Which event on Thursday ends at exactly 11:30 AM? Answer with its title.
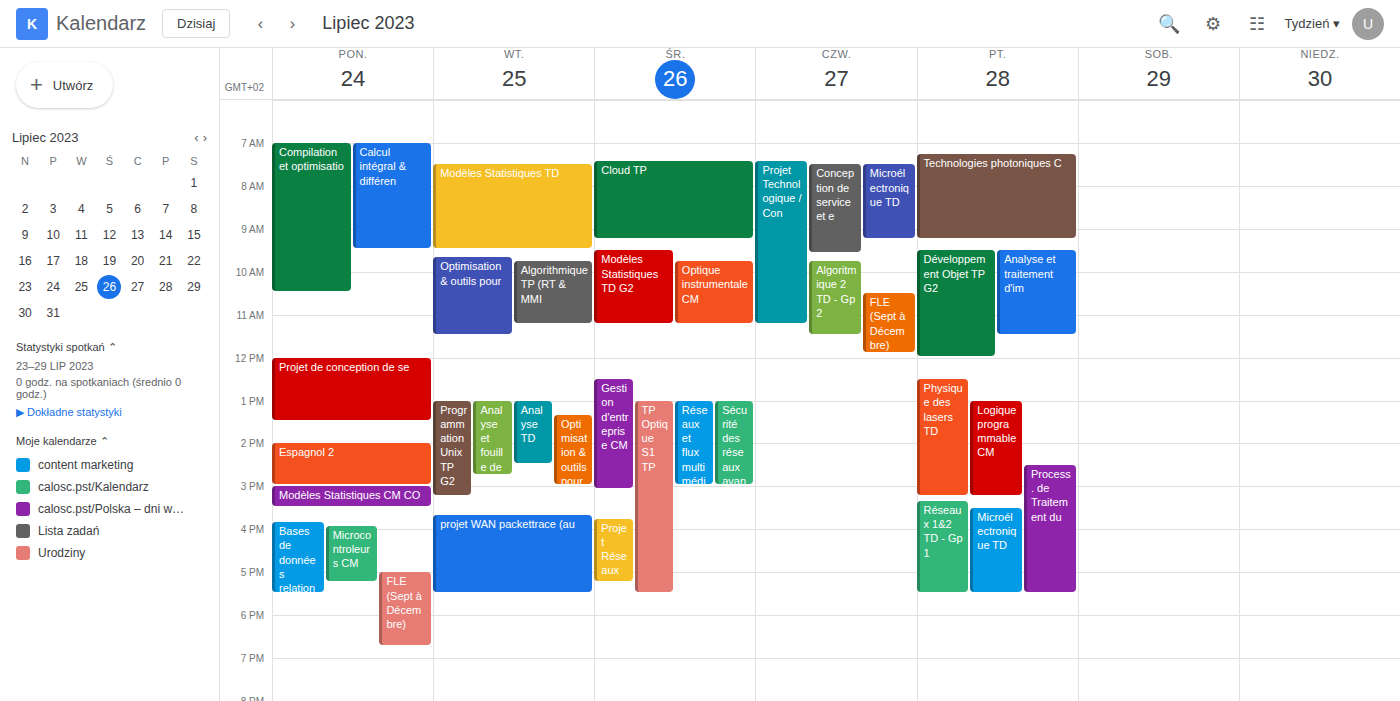
"Algoritmique 2 TD - Gp 2"